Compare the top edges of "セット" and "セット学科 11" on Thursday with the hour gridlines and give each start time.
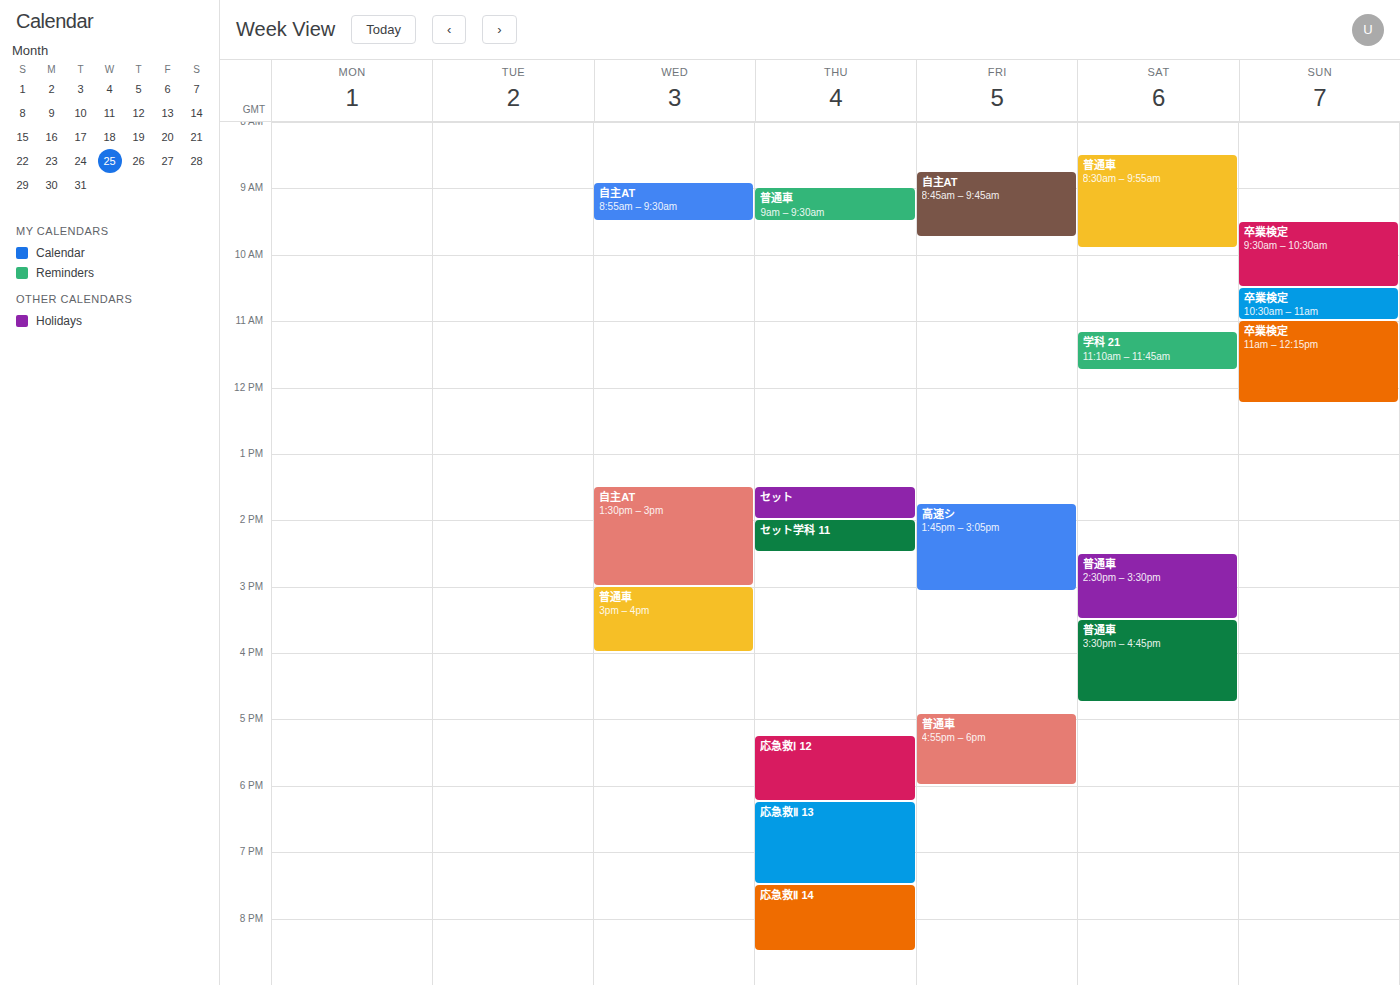
"セット": 1:30 PM, halfway between the 1 PM and 2 PM lines. "セット学科 11": 2:00 PM, exactly on the 2 PM line.